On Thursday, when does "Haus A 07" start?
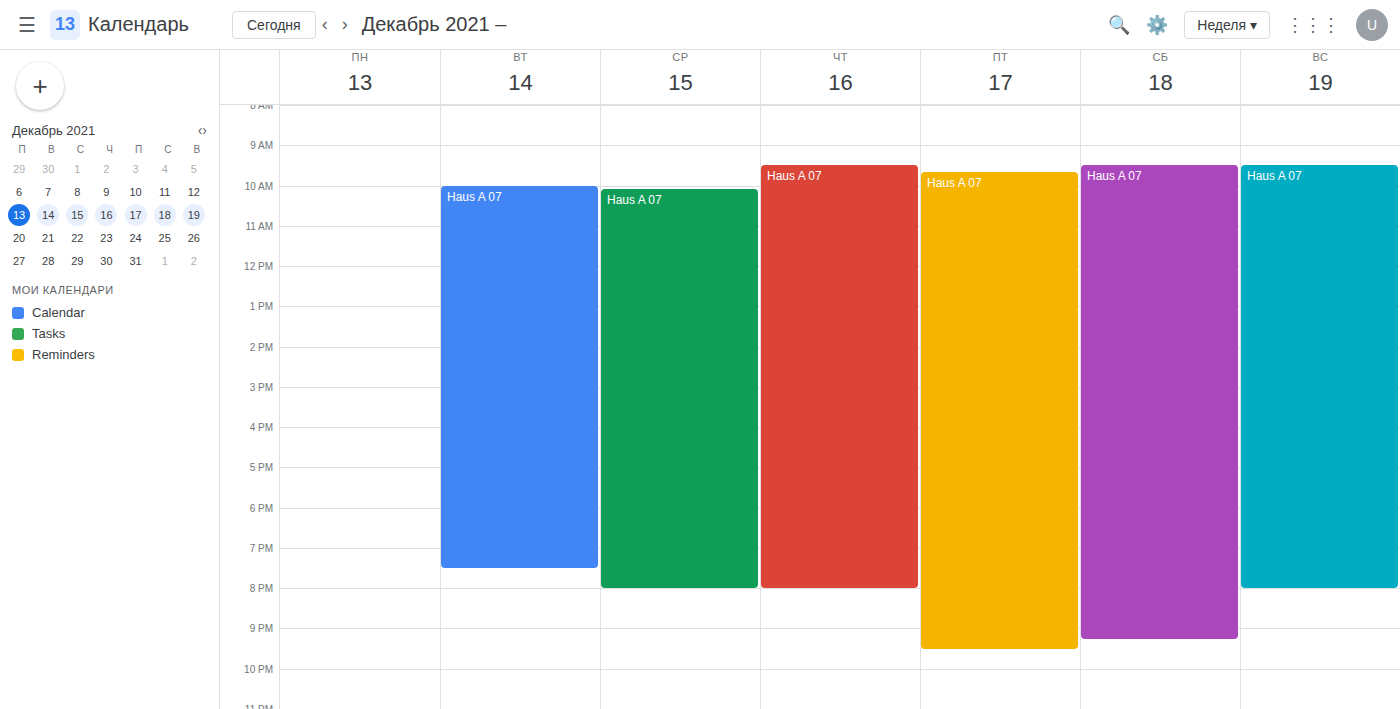
9:30 AM